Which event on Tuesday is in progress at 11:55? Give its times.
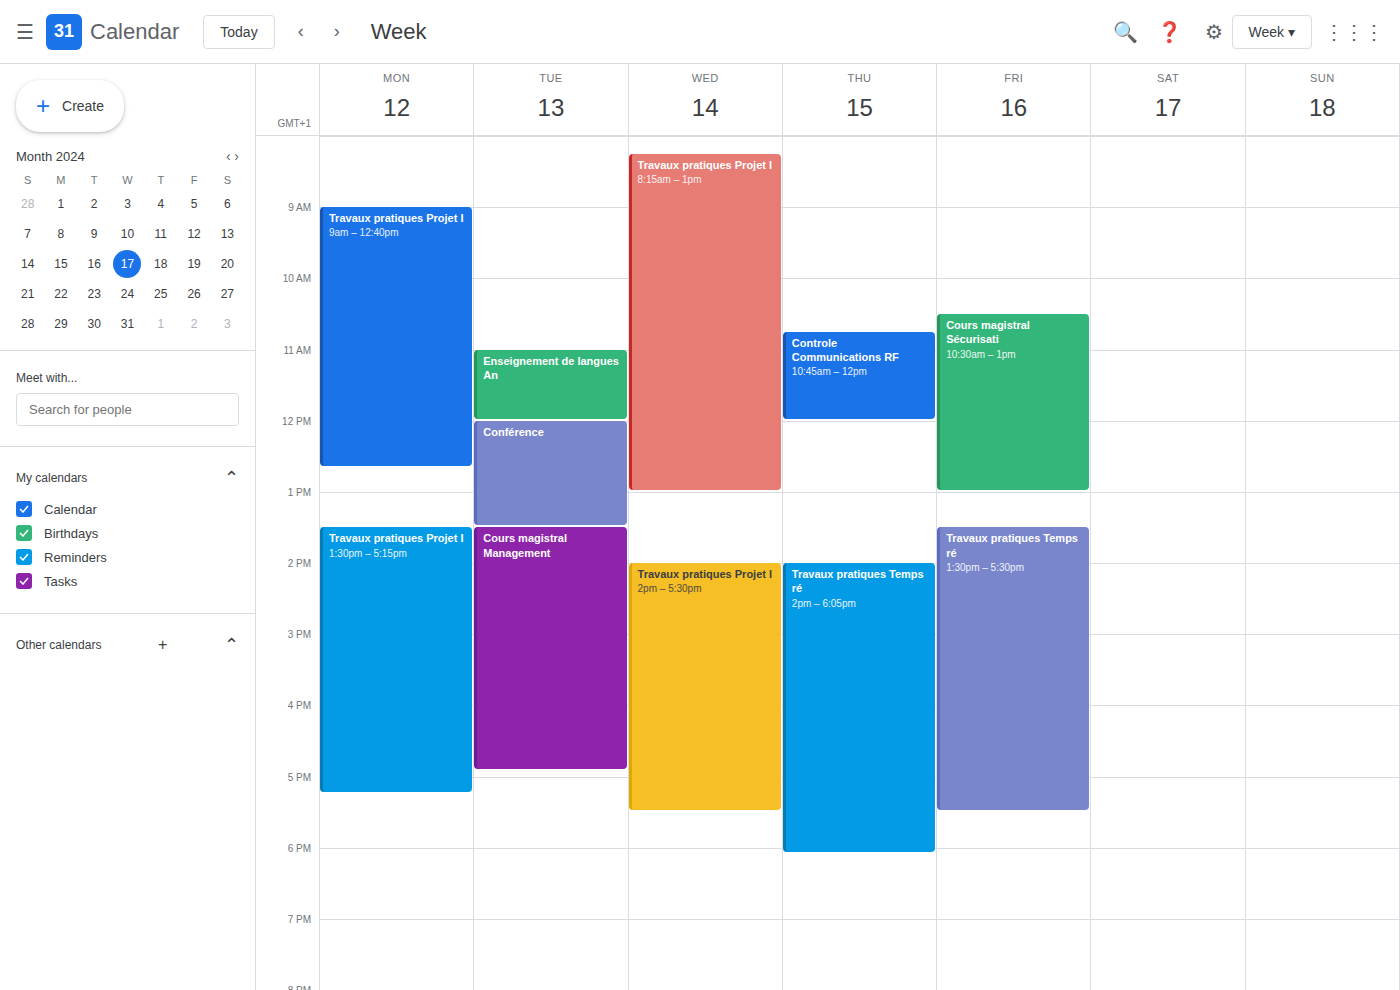
"Enseignement de langues An", 11:00 to 12:00